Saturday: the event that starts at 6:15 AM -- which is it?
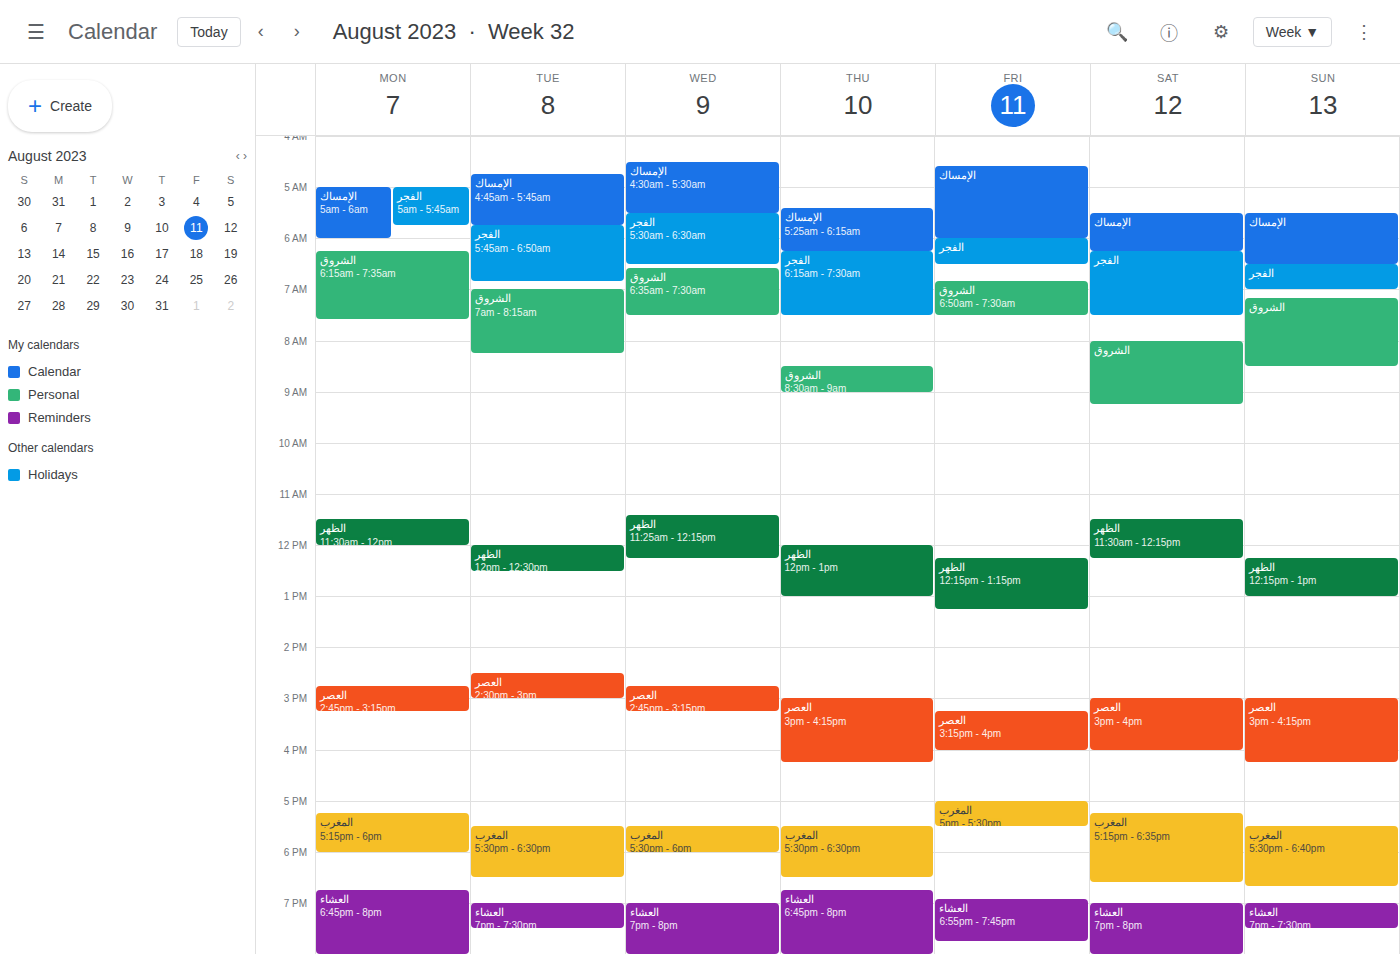
"الفجر"